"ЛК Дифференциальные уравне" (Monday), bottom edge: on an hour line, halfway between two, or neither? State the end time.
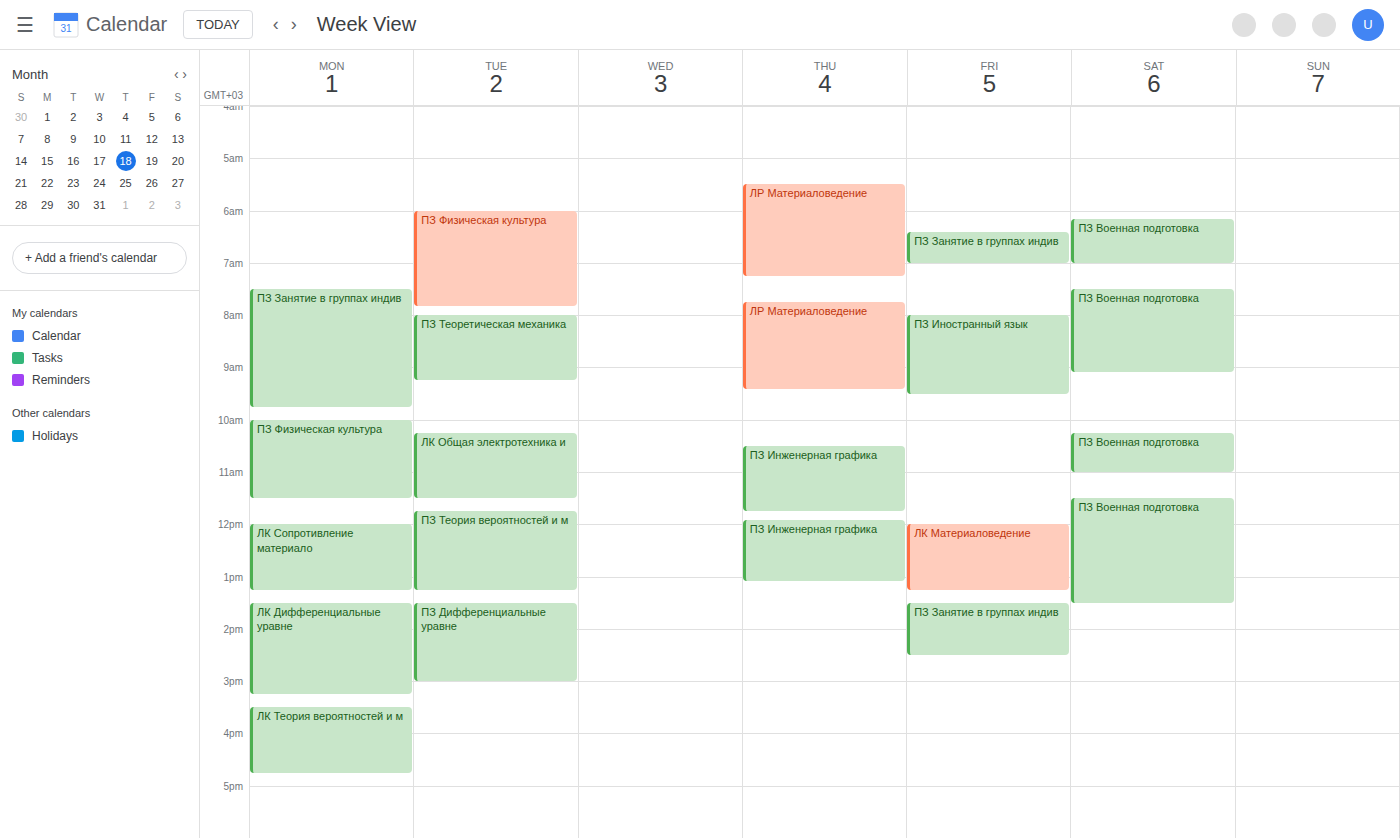
3:15 PM -- neither: a quarter of the way from the 3 PM line to the 4 PM line.